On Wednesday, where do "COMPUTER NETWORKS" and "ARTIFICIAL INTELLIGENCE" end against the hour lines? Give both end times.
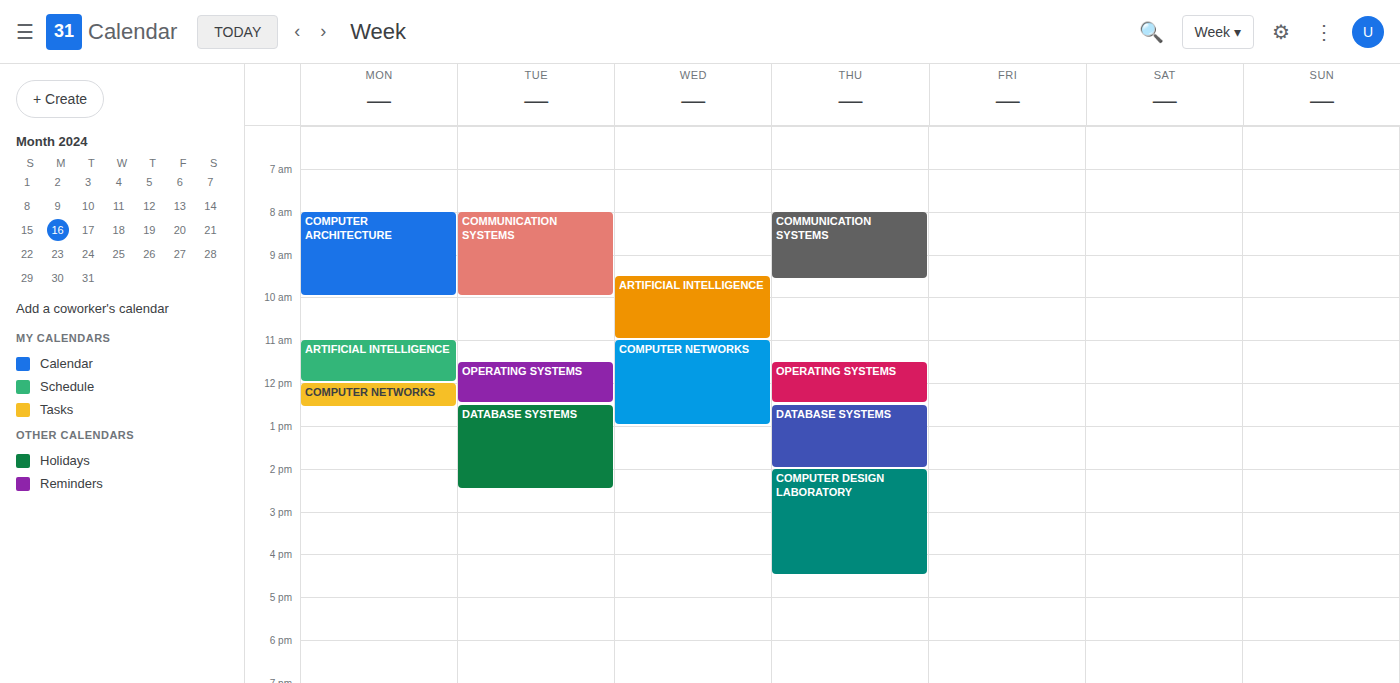
"COMPUTER NETWORKS": 1:00 PM, exactly on the 1 PM line. "ARTIFICIAL INTELLIGENCE": 11:00 AM, exactly on the 11 AM line.